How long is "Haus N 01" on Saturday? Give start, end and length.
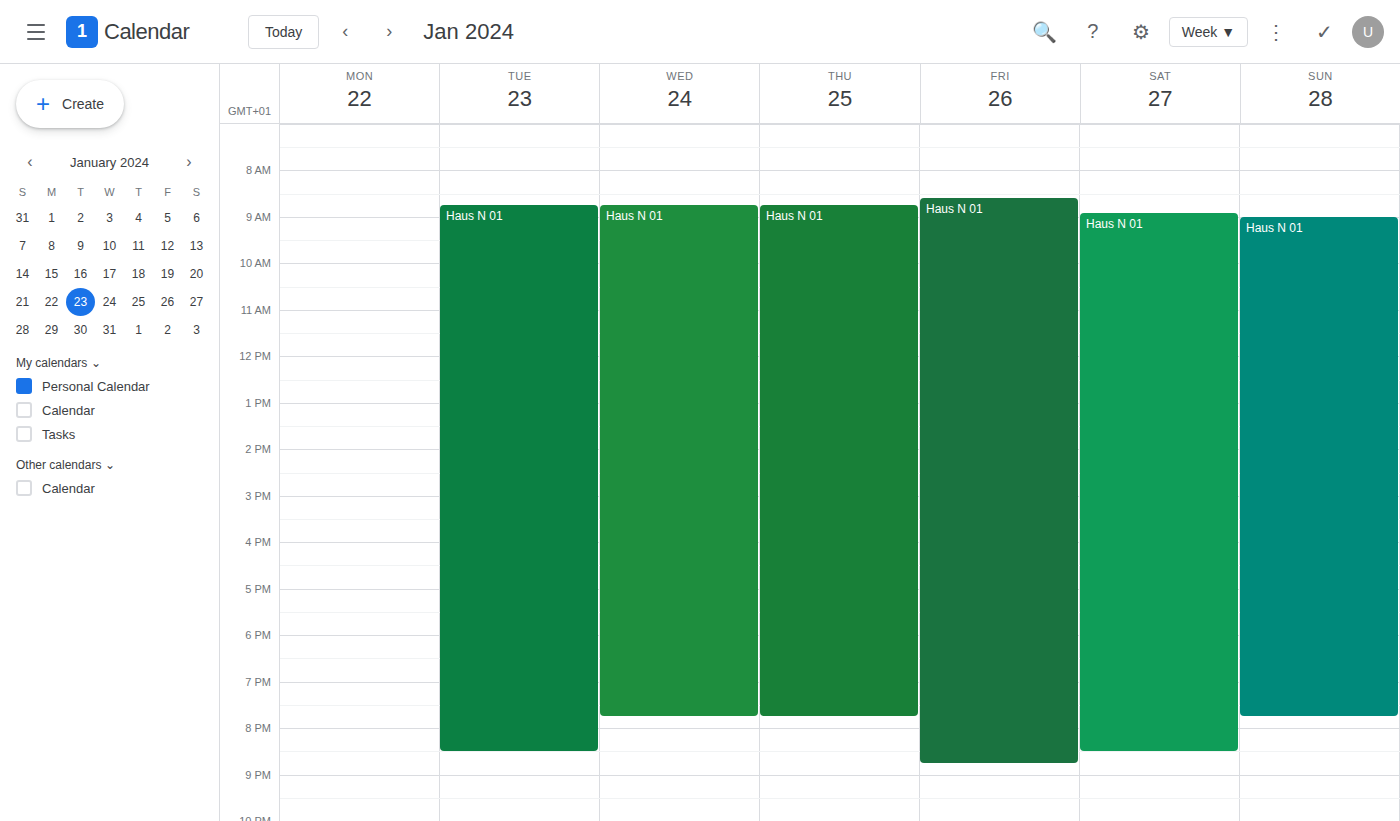
08:55 to 20:30, 11 hours 35 minutes